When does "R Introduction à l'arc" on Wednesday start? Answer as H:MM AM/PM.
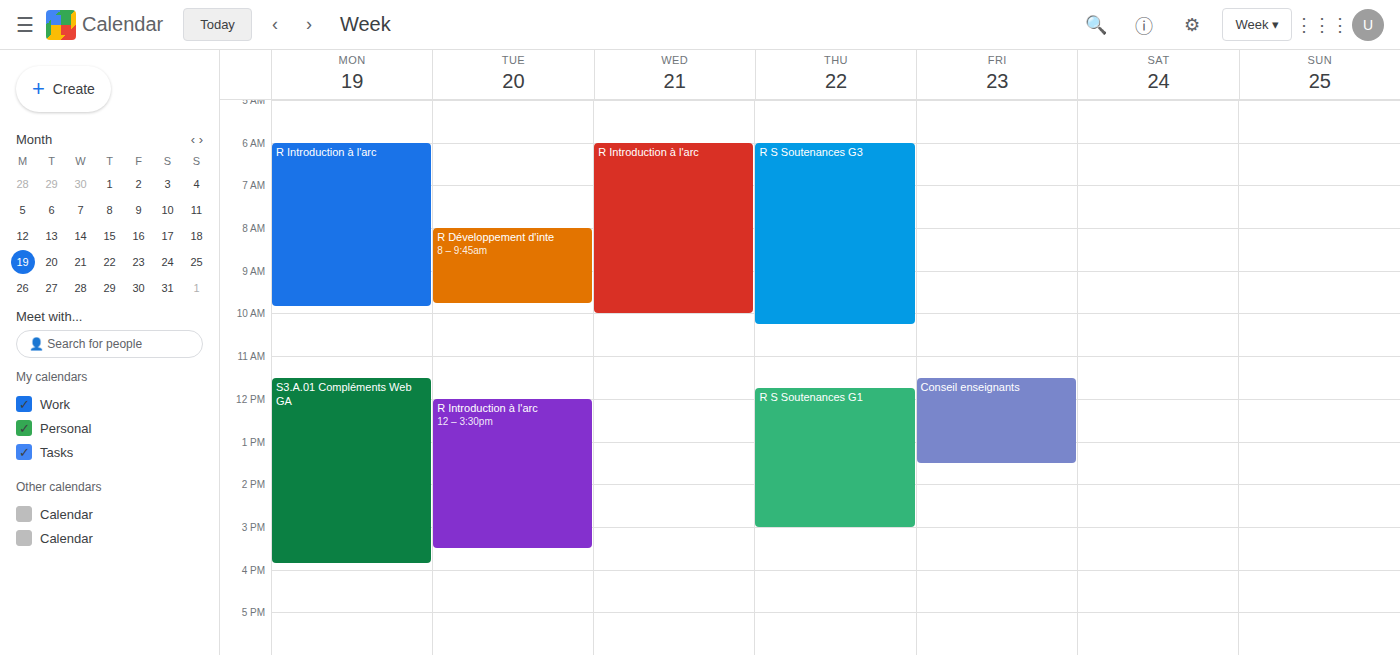
6:00 AM